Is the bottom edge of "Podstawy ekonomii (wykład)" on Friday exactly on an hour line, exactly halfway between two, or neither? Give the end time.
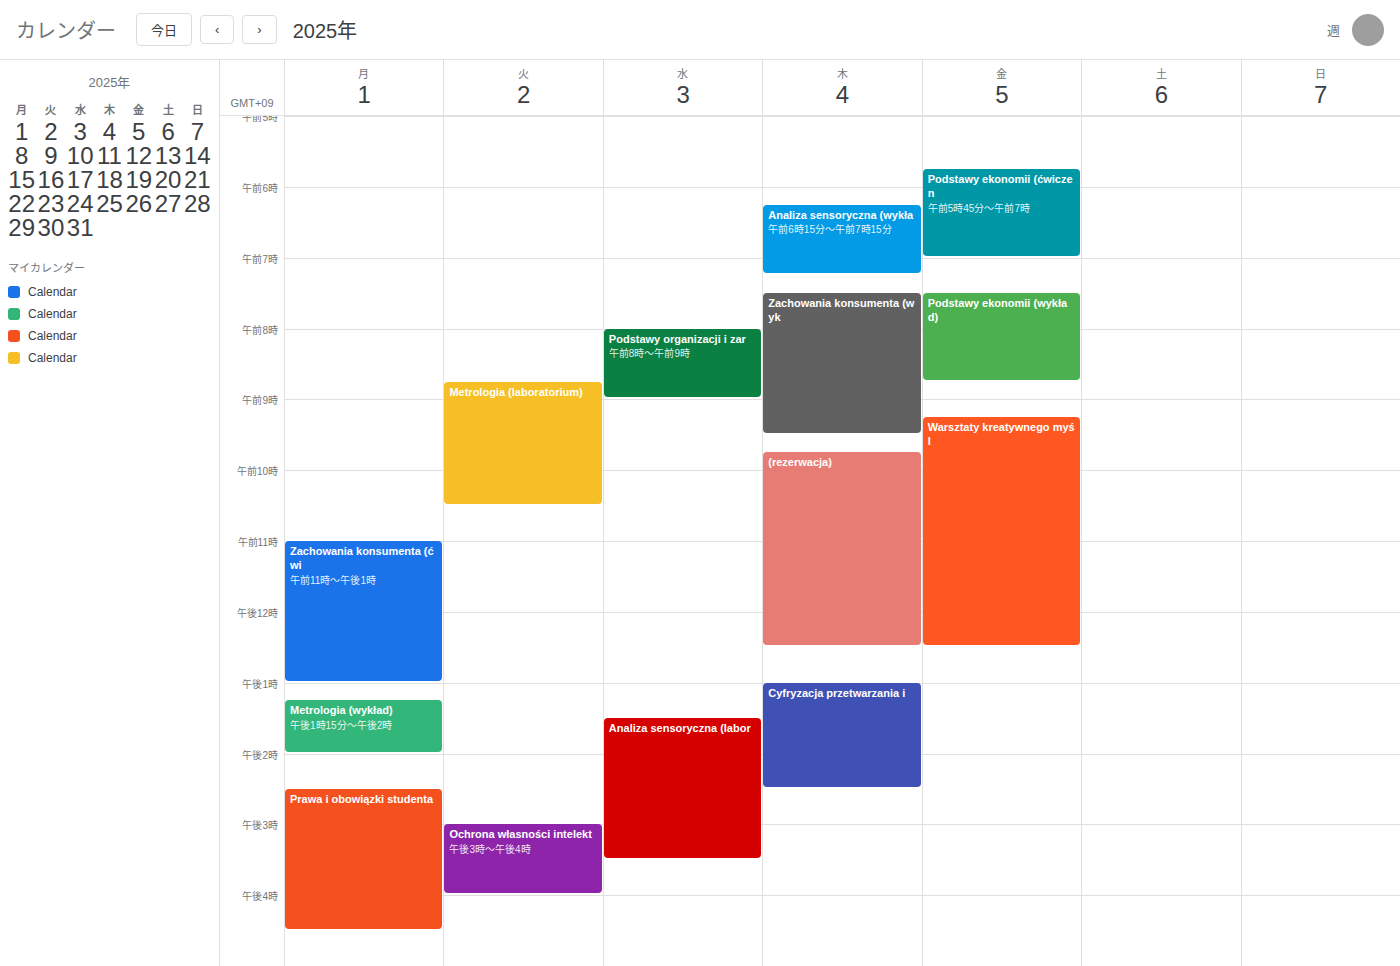
08:45 -- neither: three quarters of the way from the 08:00 line to the 09:00 line.